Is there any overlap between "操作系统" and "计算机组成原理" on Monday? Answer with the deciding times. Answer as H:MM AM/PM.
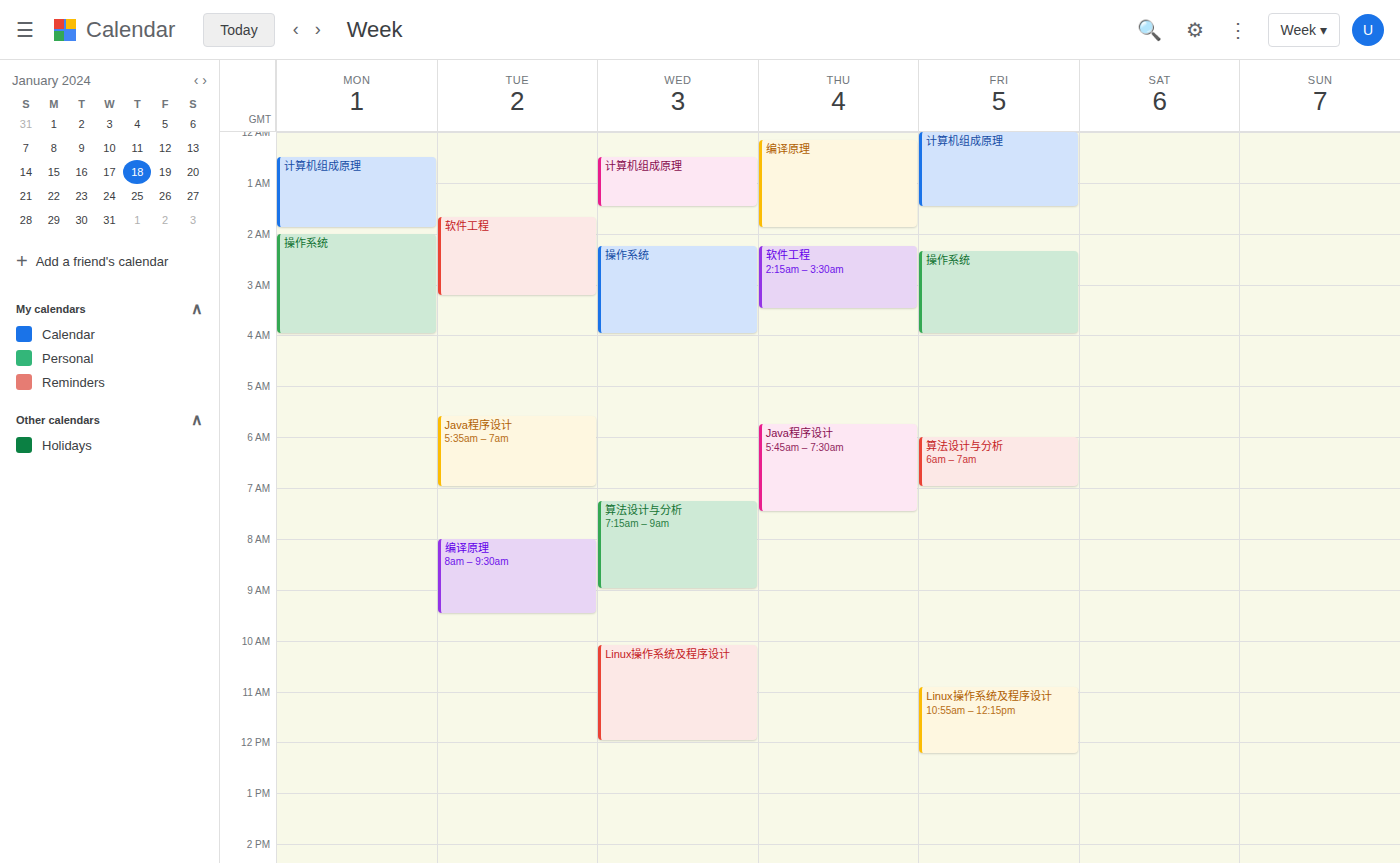
"计算机组成原理" ends at 1:55 AM and "操作系统" starts at 2:00 AM -- no overlap.